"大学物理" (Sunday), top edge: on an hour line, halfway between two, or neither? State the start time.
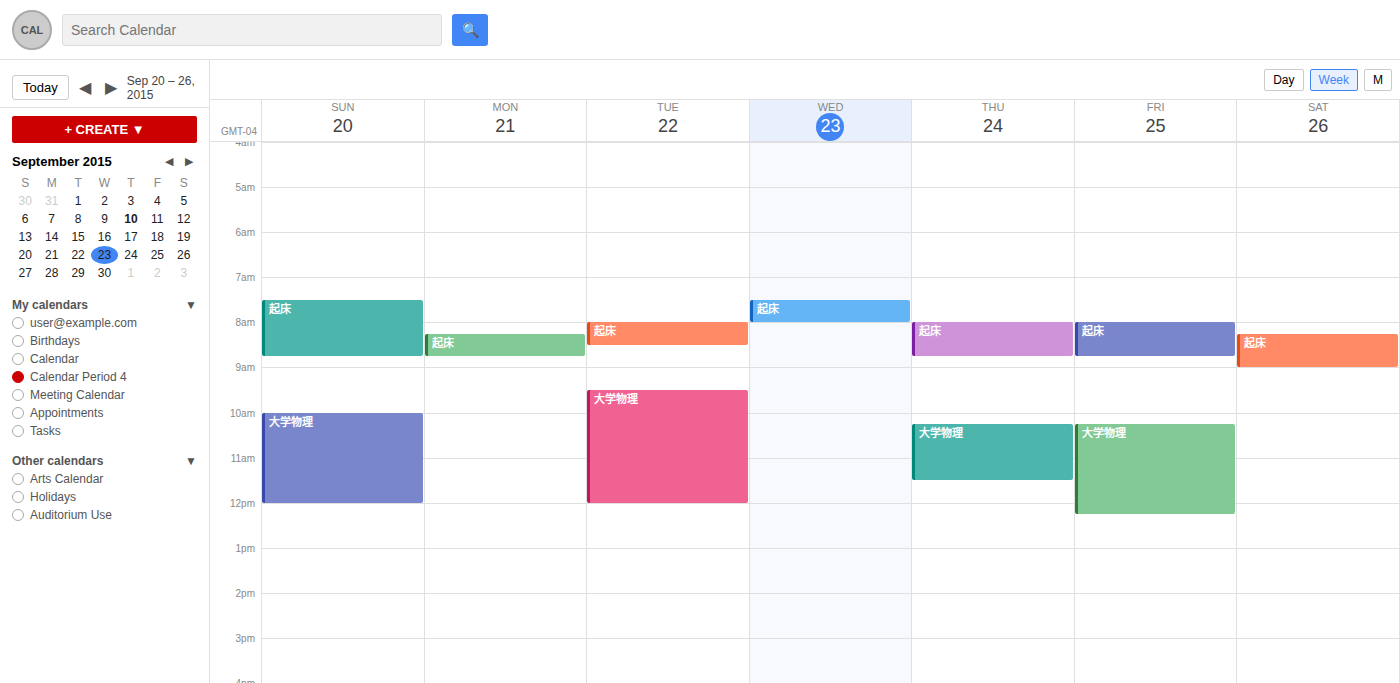
10:00 AM -- exactly on the 10 AM line.